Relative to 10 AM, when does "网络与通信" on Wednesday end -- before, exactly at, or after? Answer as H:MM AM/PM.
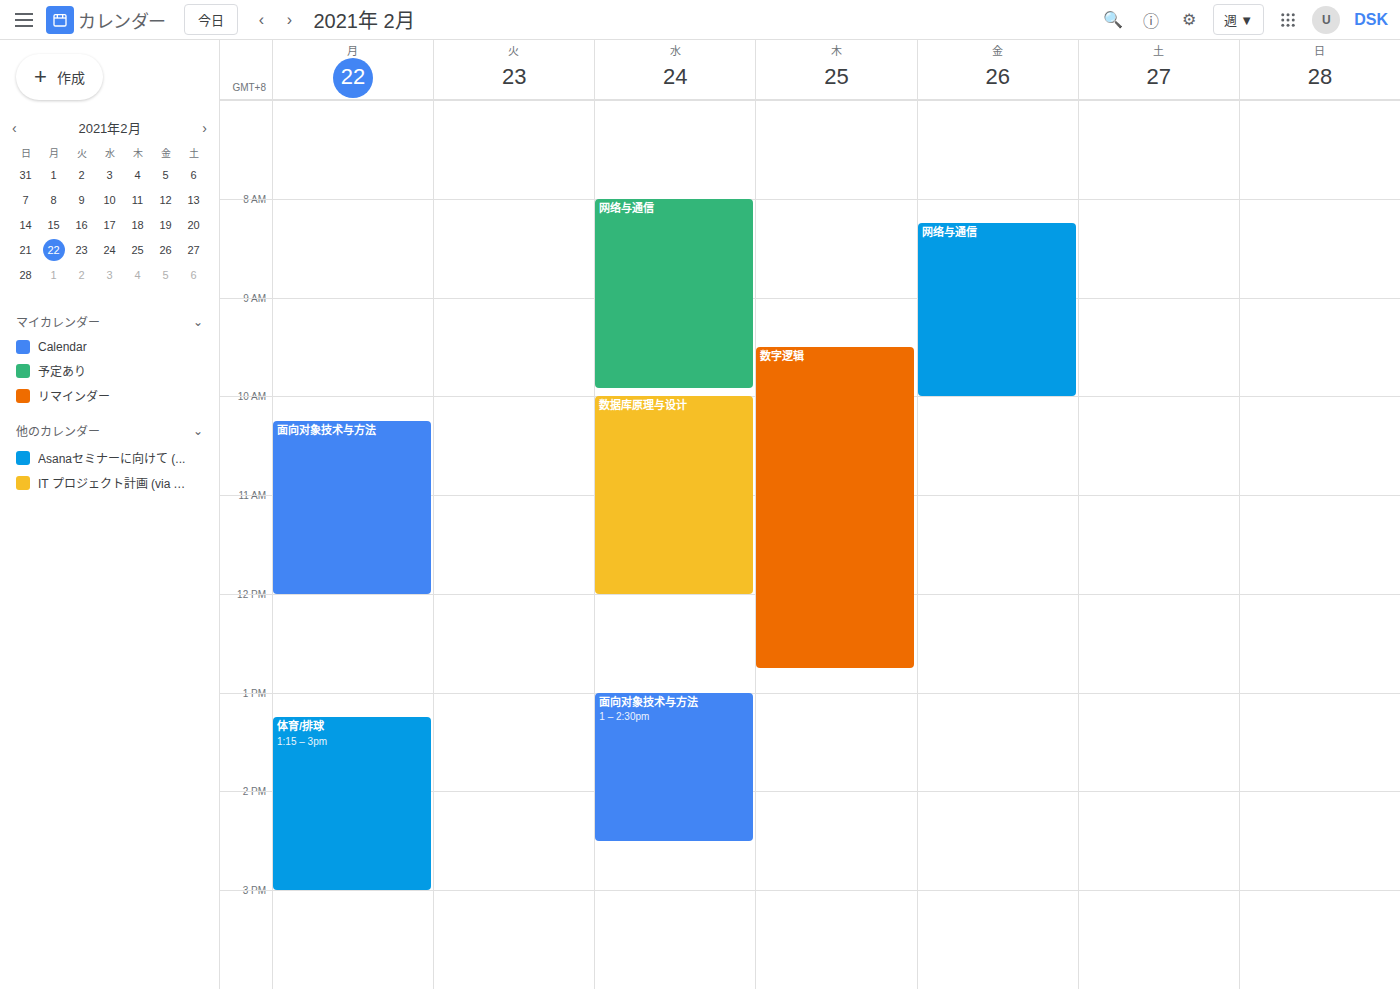
9:55 AM -- before 10 AM, 5 minutes above the 10 AM line.